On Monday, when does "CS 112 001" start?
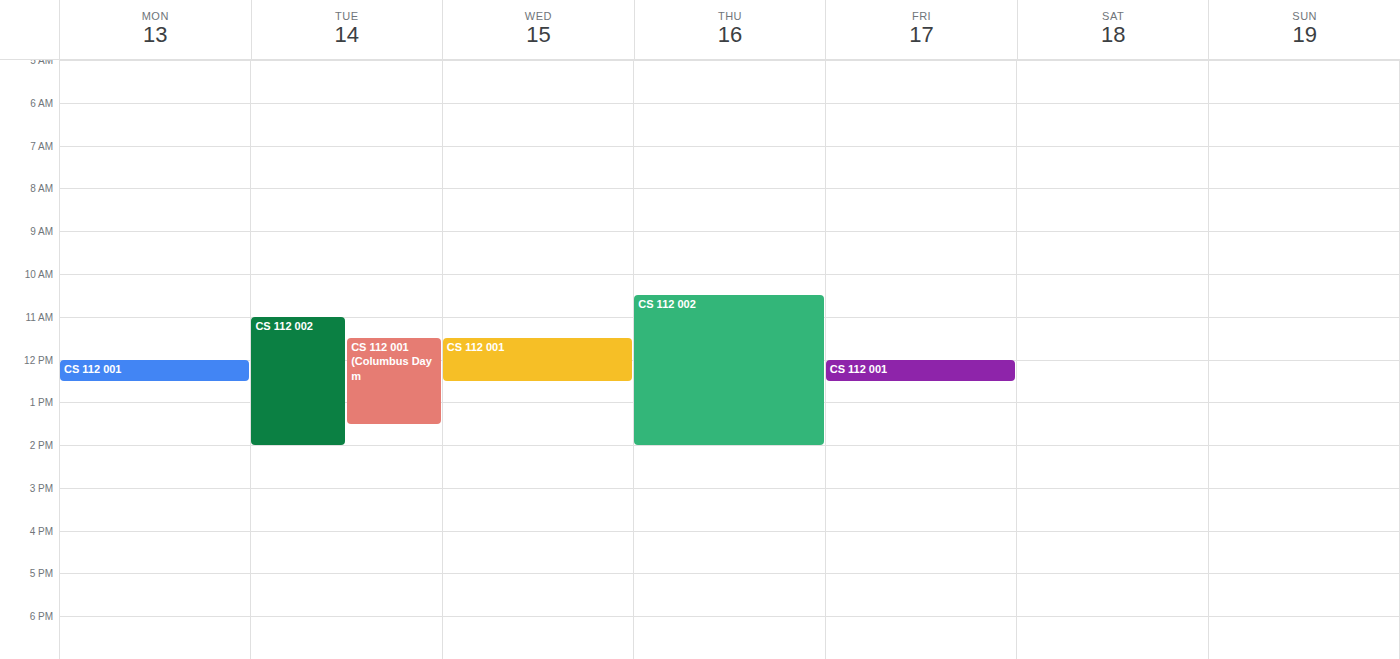
12:00